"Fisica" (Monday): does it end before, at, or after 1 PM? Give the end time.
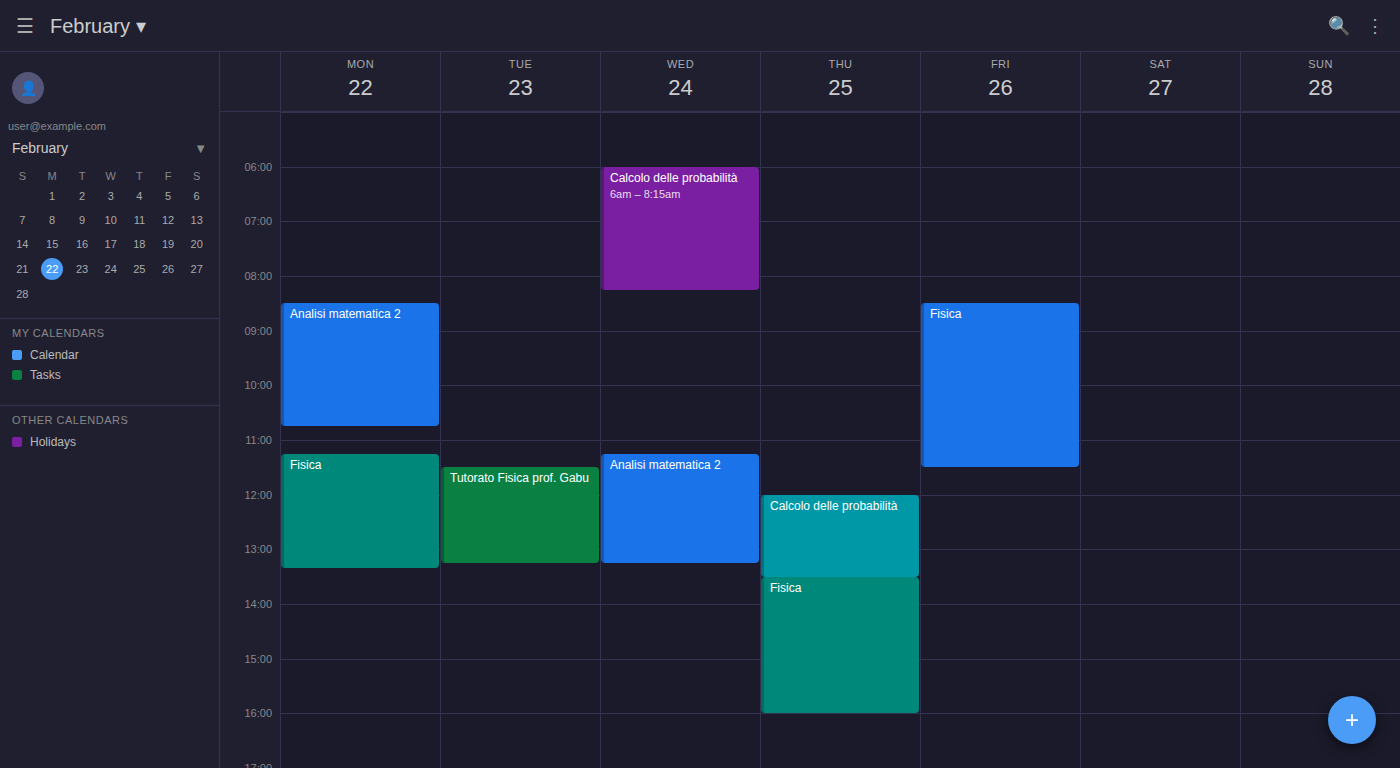
1:20 PM -- after 1 PM, 20 minutes below the 1 PM line.